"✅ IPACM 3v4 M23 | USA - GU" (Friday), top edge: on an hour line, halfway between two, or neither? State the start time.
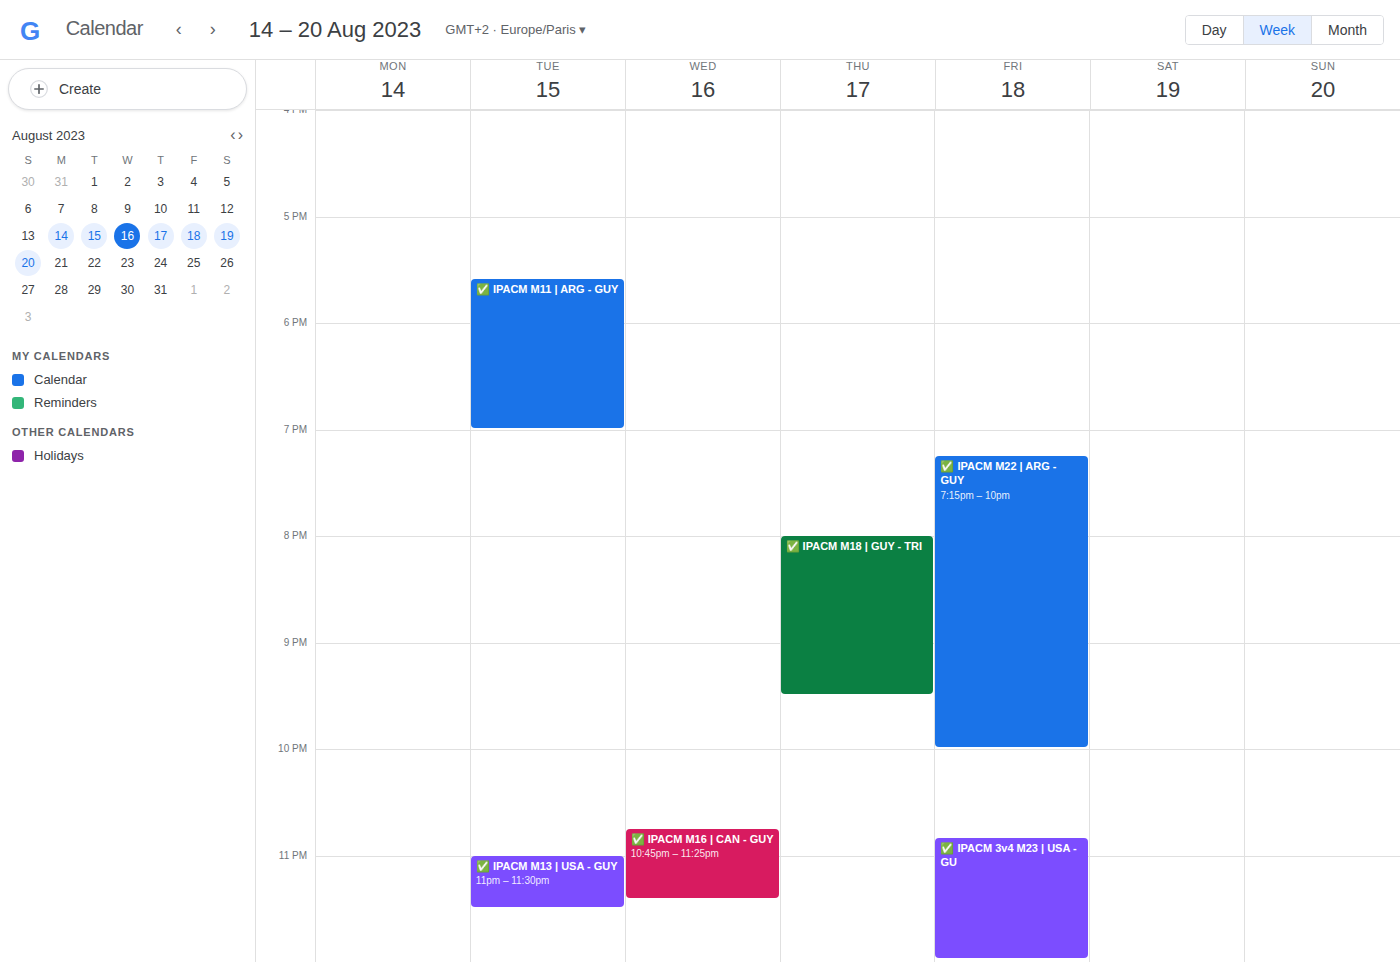
10:50 PM -- neither: 50 minutes below the 10 PM line and 10 minutes above the 11 PM line.